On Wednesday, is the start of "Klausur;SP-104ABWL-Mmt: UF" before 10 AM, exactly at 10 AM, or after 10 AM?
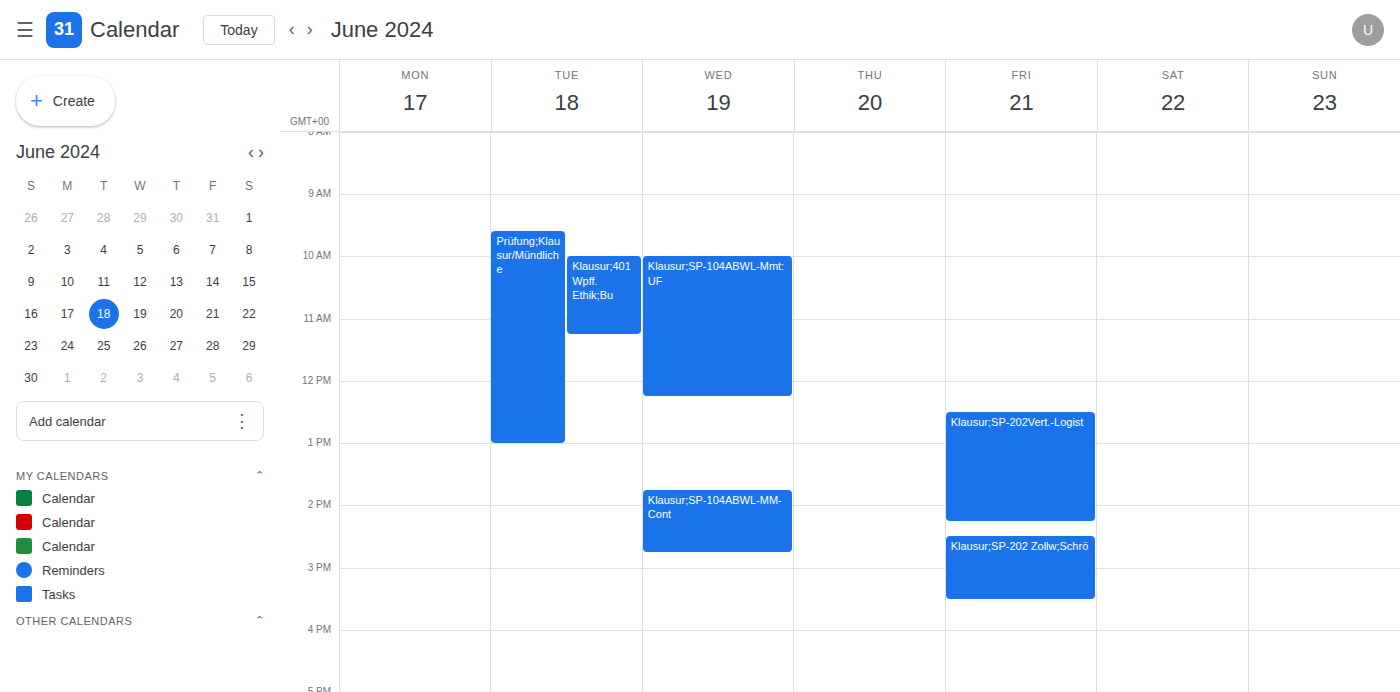
10:00 AM -- exactly at 10 AM, on the 10 AM line.